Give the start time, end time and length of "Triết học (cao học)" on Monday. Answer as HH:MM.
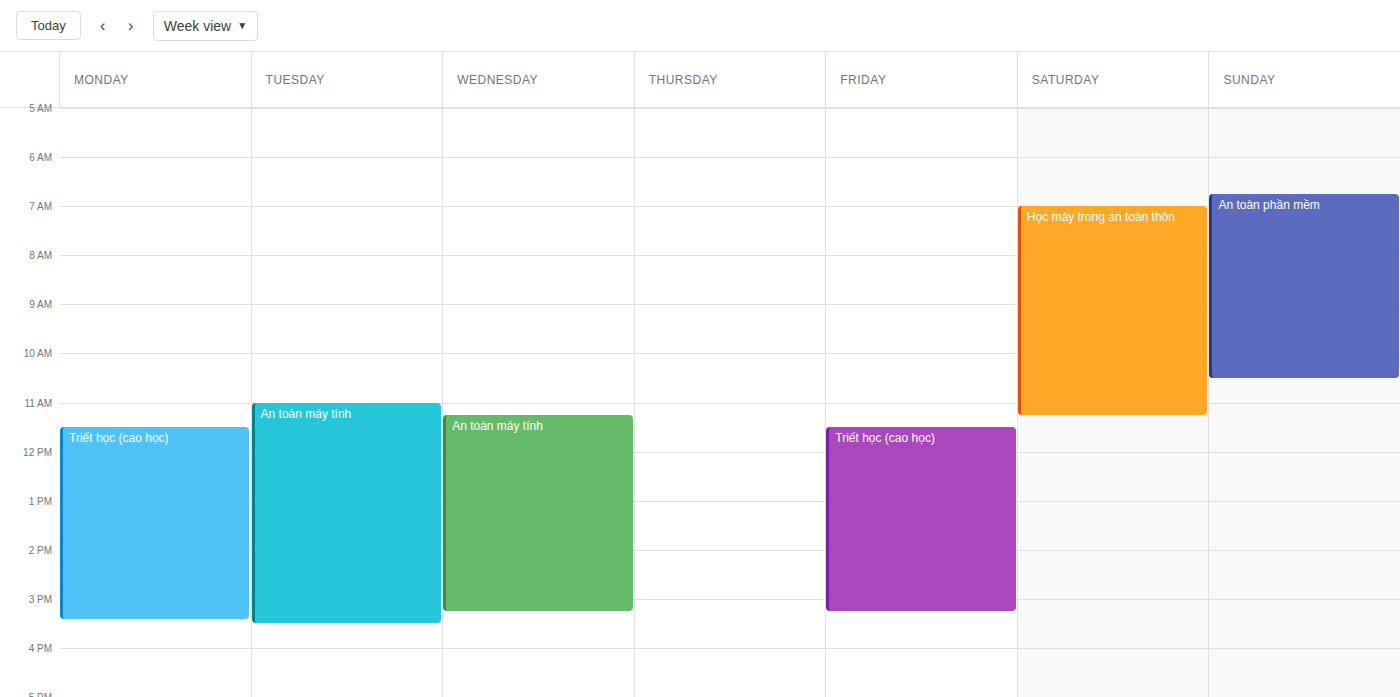
11:30 to 15:25, 3 hours 55 minutes